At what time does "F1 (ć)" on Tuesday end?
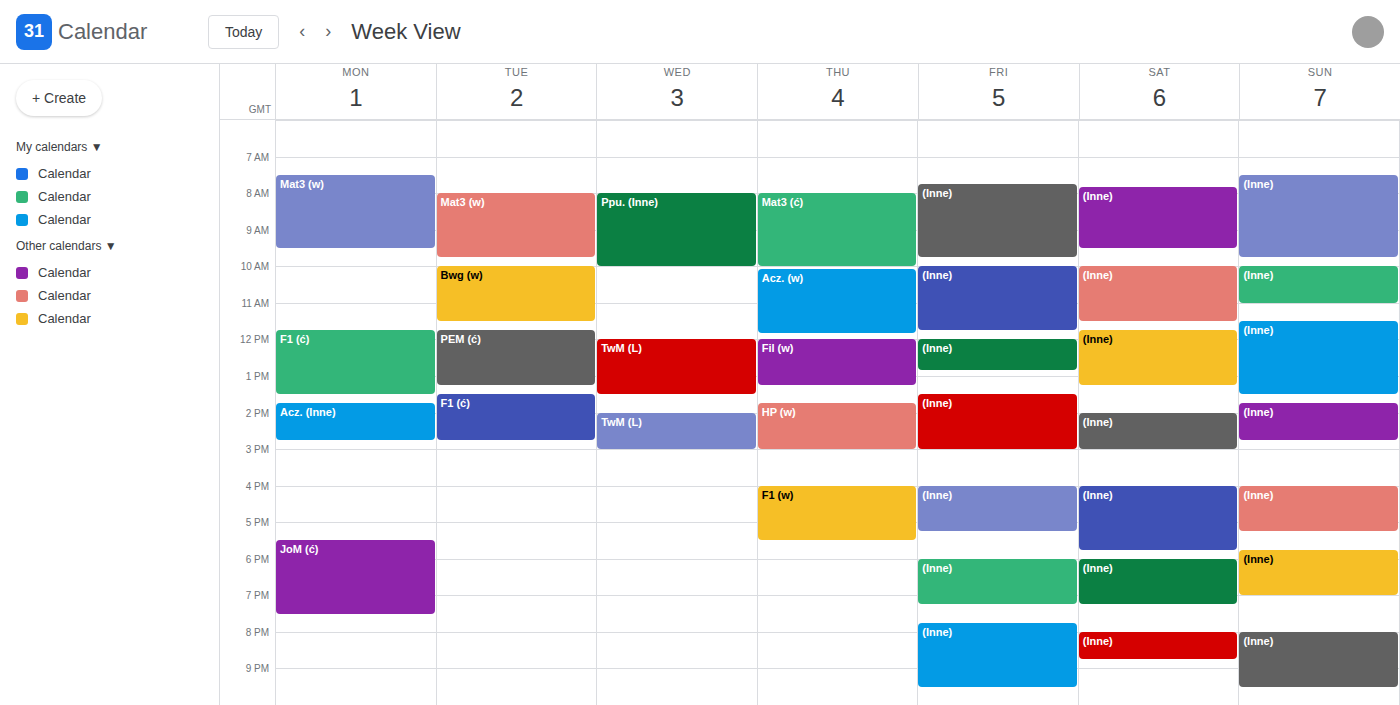
2:45 PM